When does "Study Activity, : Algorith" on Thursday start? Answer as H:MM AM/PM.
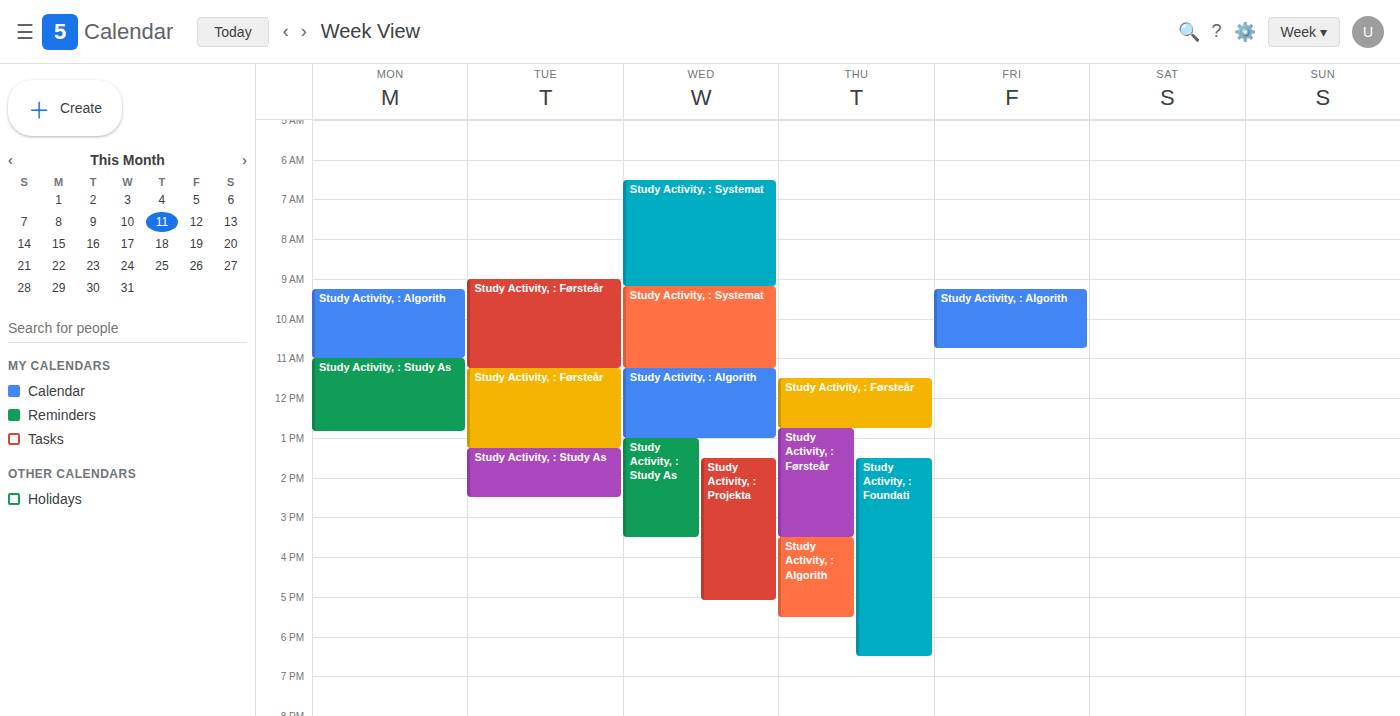
3:30 PM